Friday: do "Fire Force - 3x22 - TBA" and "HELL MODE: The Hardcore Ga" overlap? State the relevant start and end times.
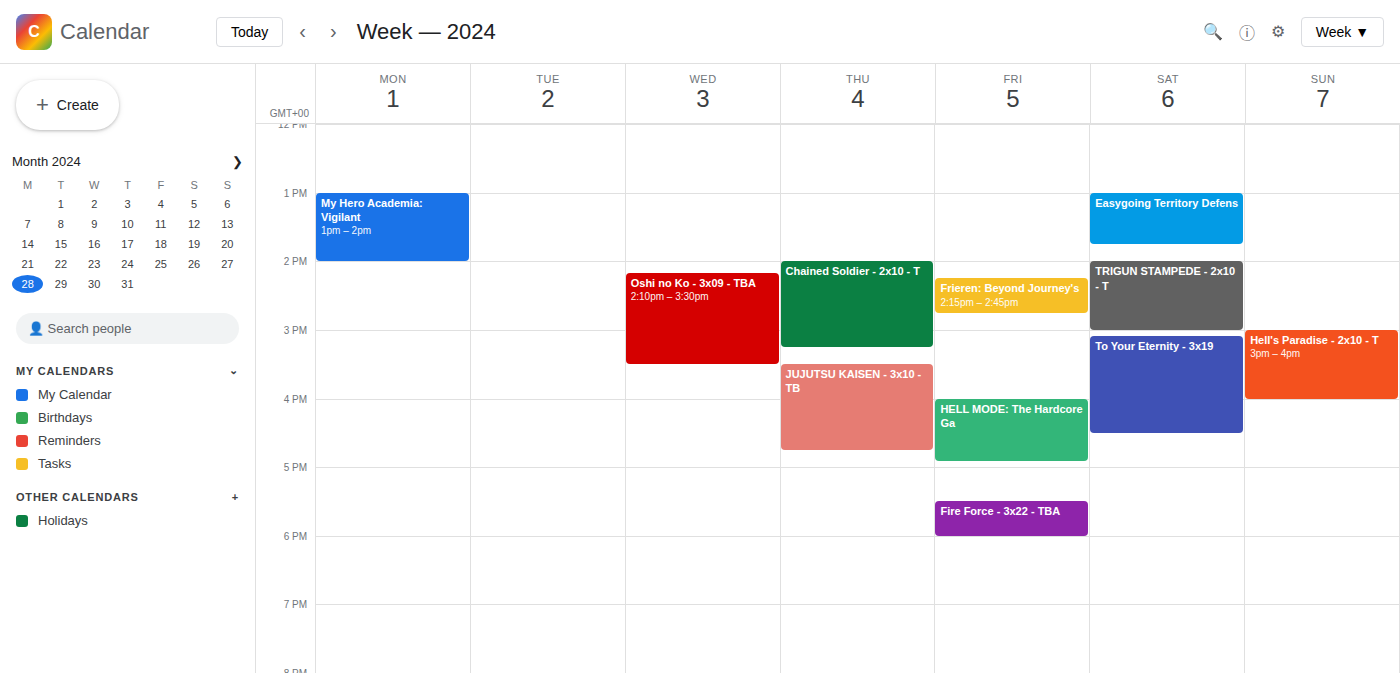
"HELL MODE: The Hardcore Ga" ends at 4:55 PM and "Fire Force - 3x22 - TBA" starts at 5:30 PM -- no overlap.